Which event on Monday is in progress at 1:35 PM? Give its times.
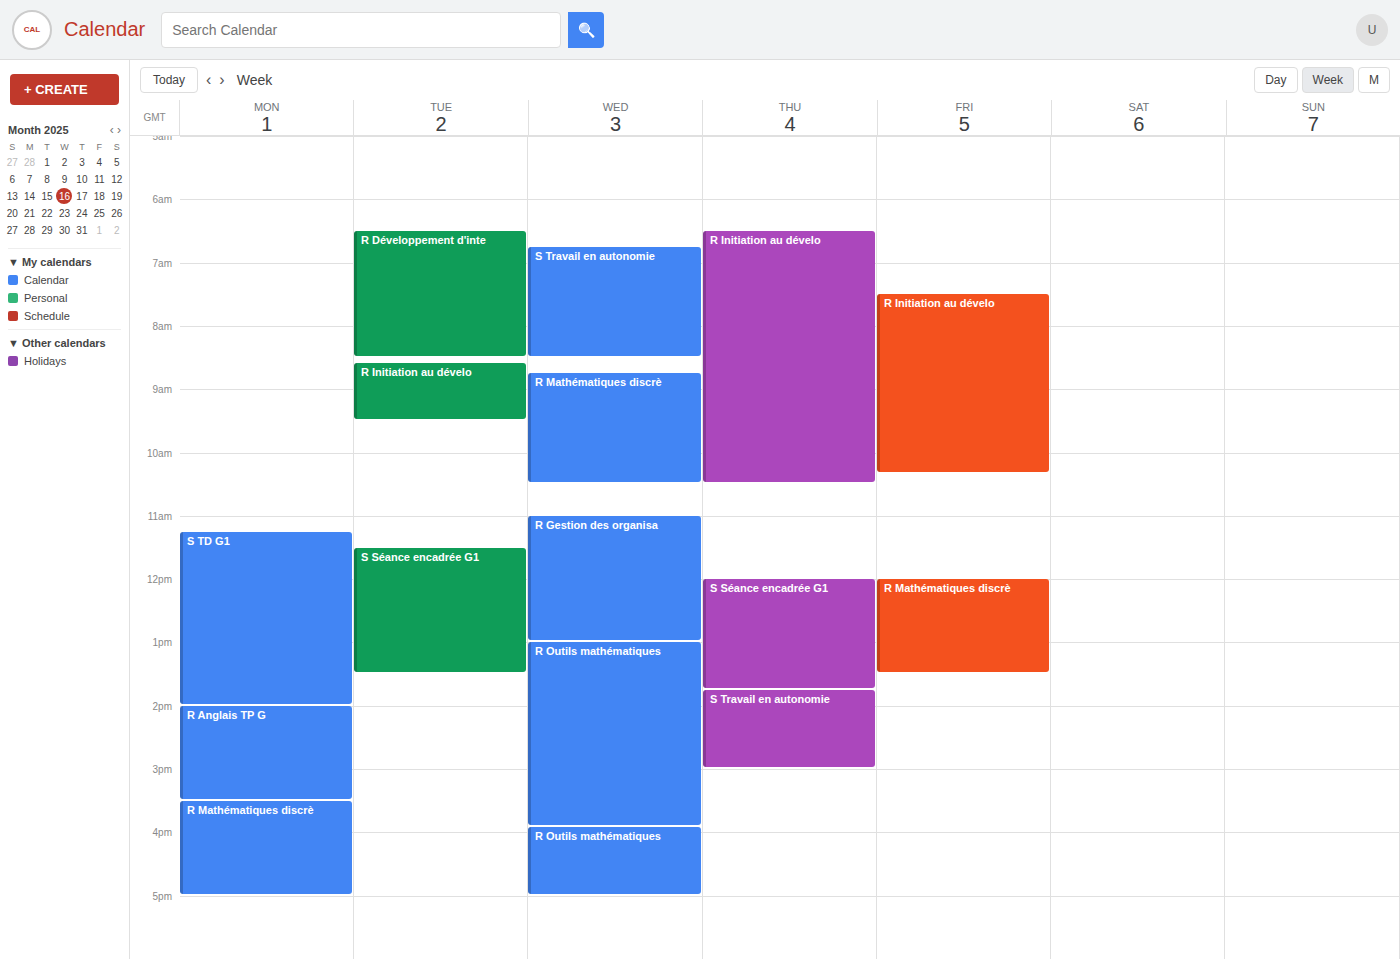
"S TD G1", 11:15 AM to 2:00 PM